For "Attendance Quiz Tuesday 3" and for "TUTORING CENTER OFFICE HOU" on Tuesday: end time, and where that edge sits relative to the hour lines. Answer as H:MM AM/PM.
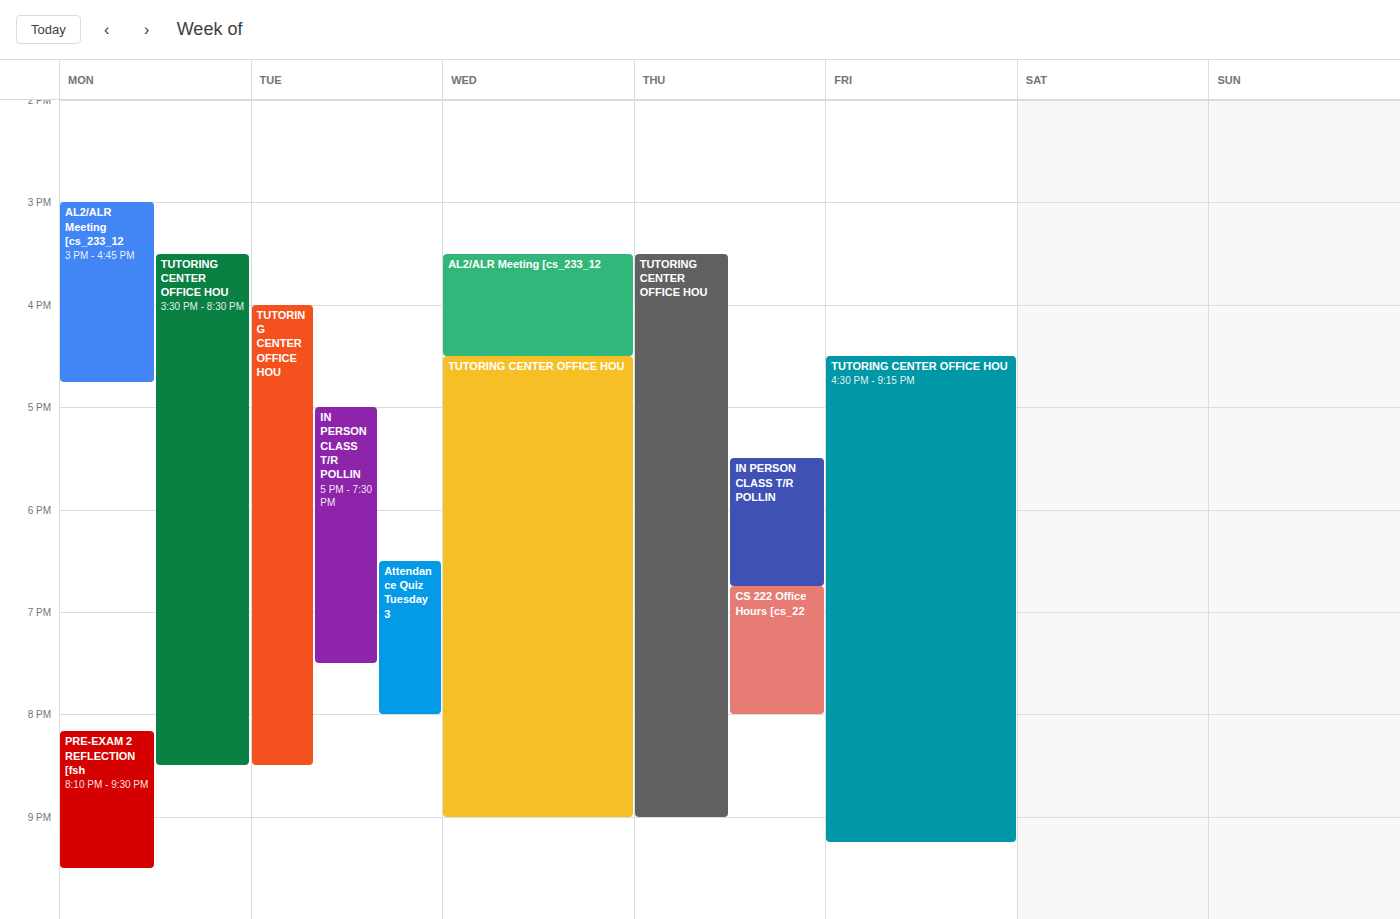
"Attendance Quiz Tuesday 3": 8:00 PM, exactly on the 8 PM line. "TUTORING CENTER OFFICE HOU": 8:30 PM, halfway between the 8 PM and 9 PM lines.